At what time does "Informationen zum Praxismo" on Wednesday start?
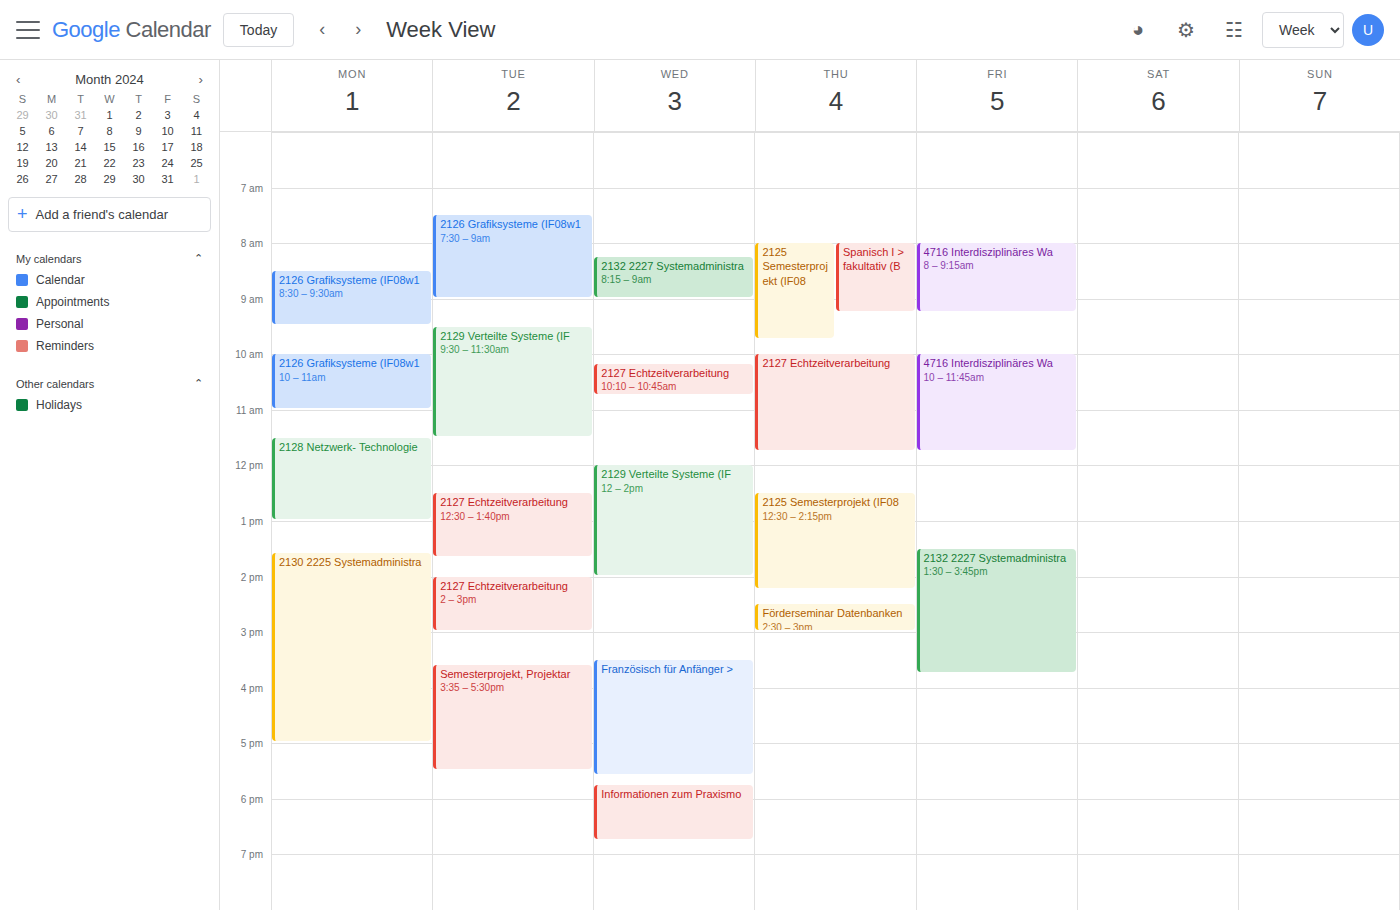
5:45 PM